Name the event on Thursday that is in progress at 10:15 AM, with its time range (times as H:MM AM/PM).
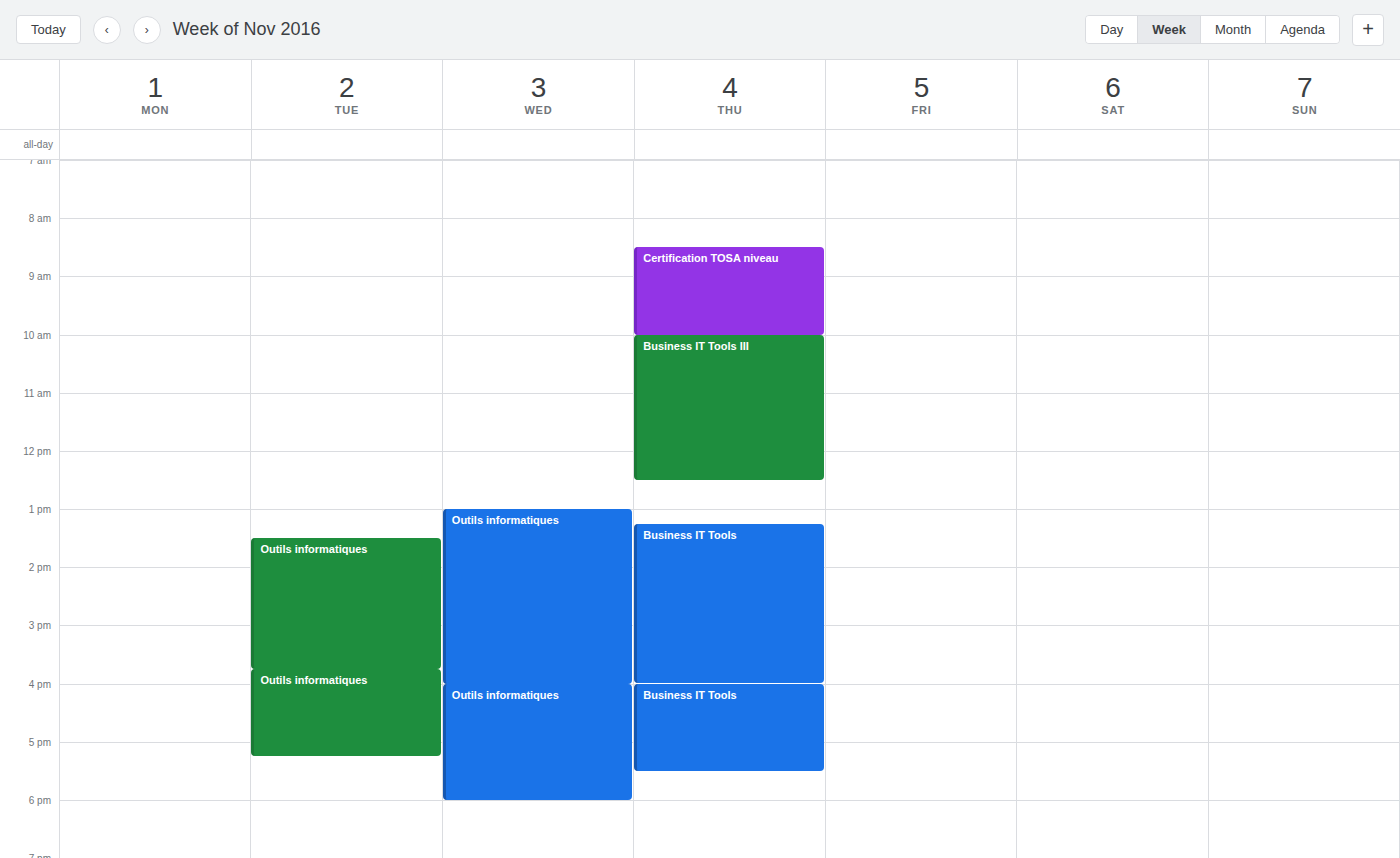
"Business IT Tools III", 10:00 AM to 12:30 PM